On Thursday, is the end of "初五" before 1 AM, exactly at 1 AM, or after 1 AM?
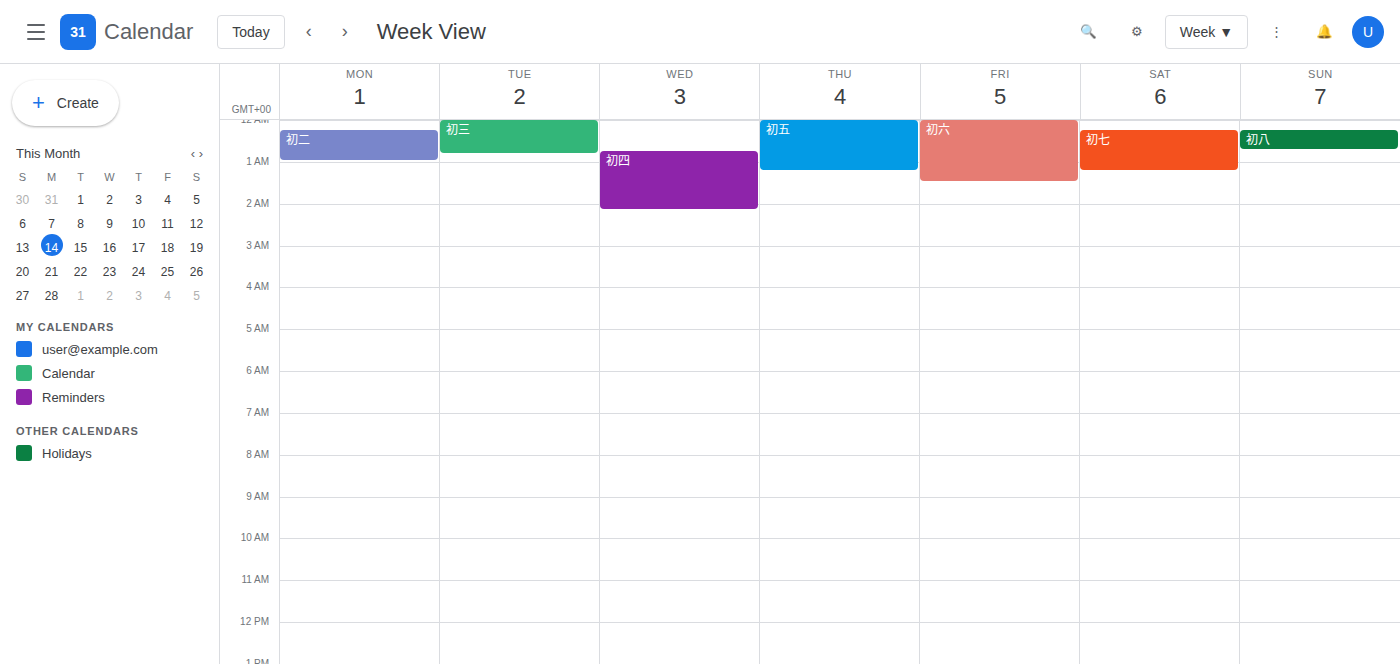
1:15 AM -- after 1 AM, 15 minutes below the 1 AM line.